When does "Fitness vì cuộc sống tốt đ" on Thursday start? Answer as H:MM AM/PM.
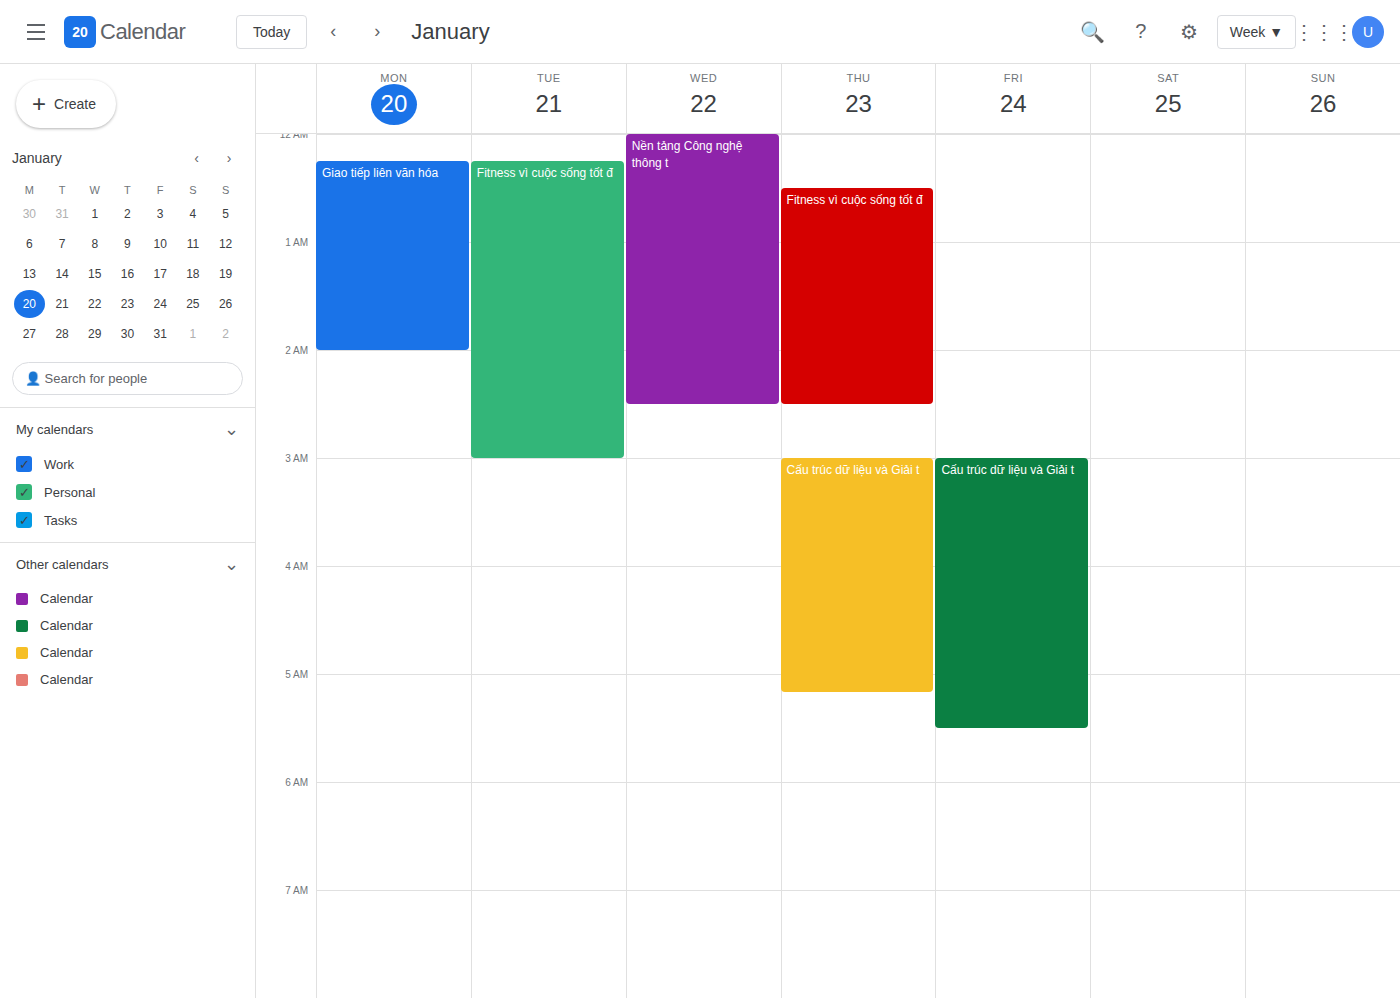
12:30 AM